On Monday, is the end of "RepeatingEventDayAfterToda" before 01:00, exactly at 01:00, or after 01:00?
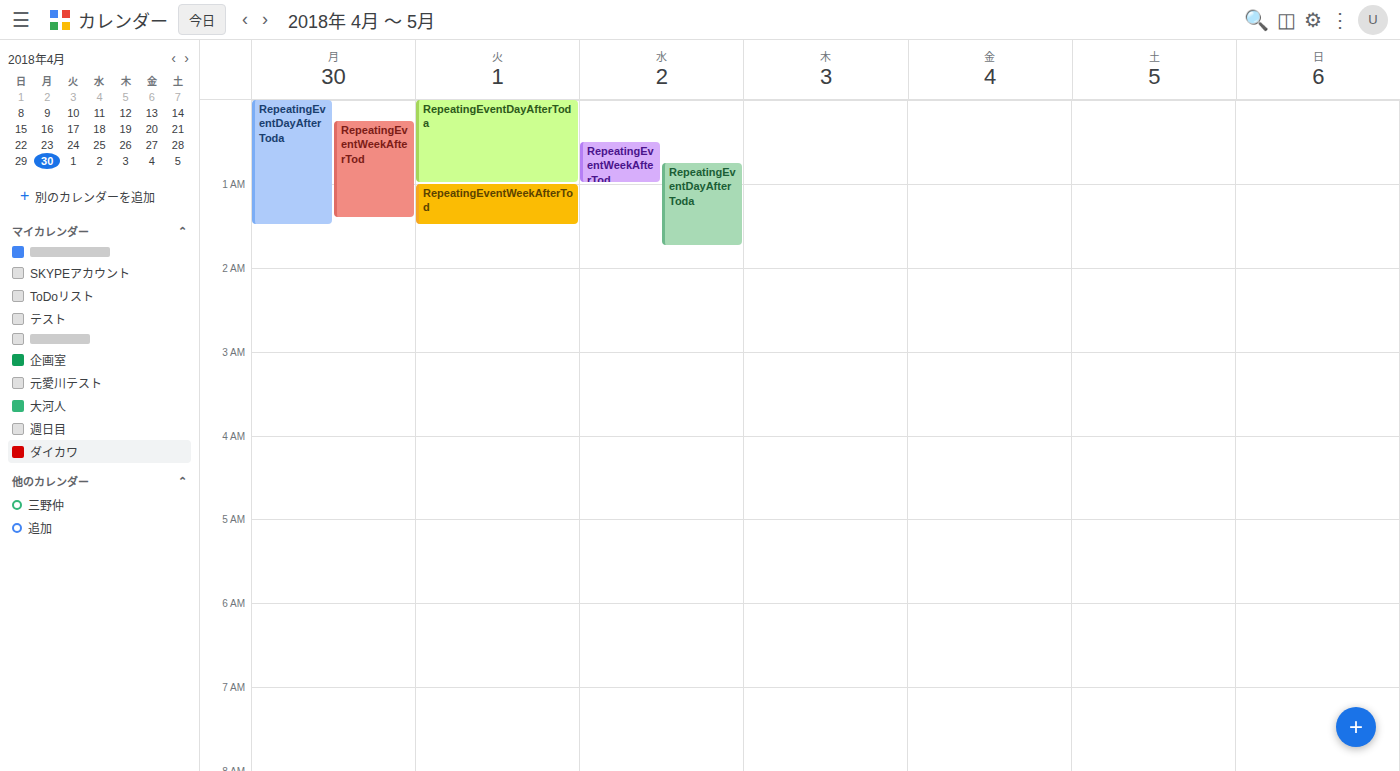
01:30 -- after 01:00, 30 minutes below the 01:00 line.